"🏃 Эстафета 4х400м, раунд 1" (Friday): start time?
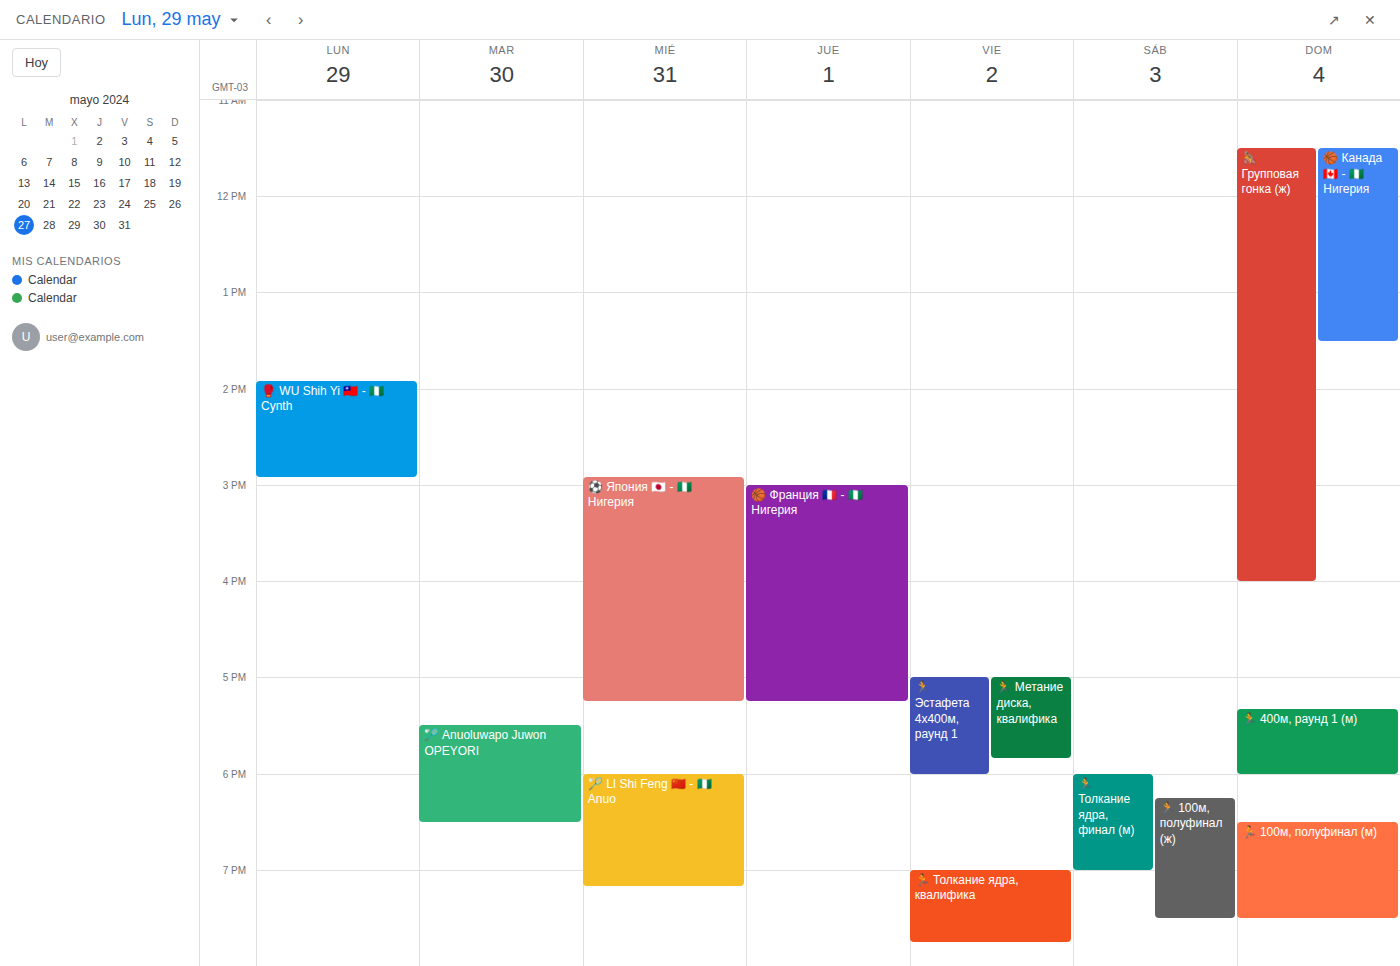
5:00 PM